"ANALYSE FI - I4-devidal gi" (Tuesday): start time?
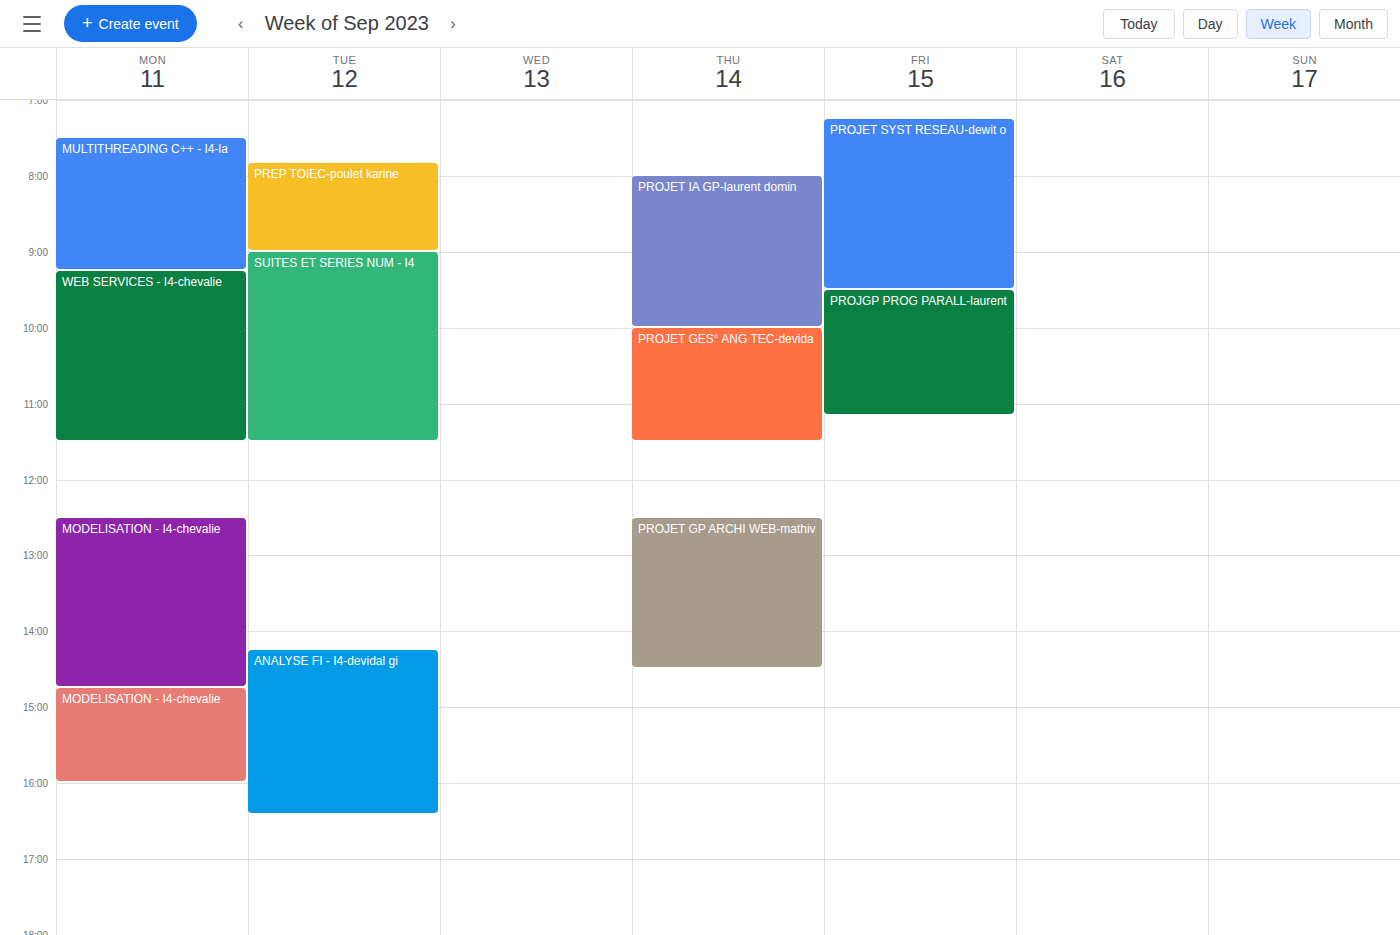
2:15 PM